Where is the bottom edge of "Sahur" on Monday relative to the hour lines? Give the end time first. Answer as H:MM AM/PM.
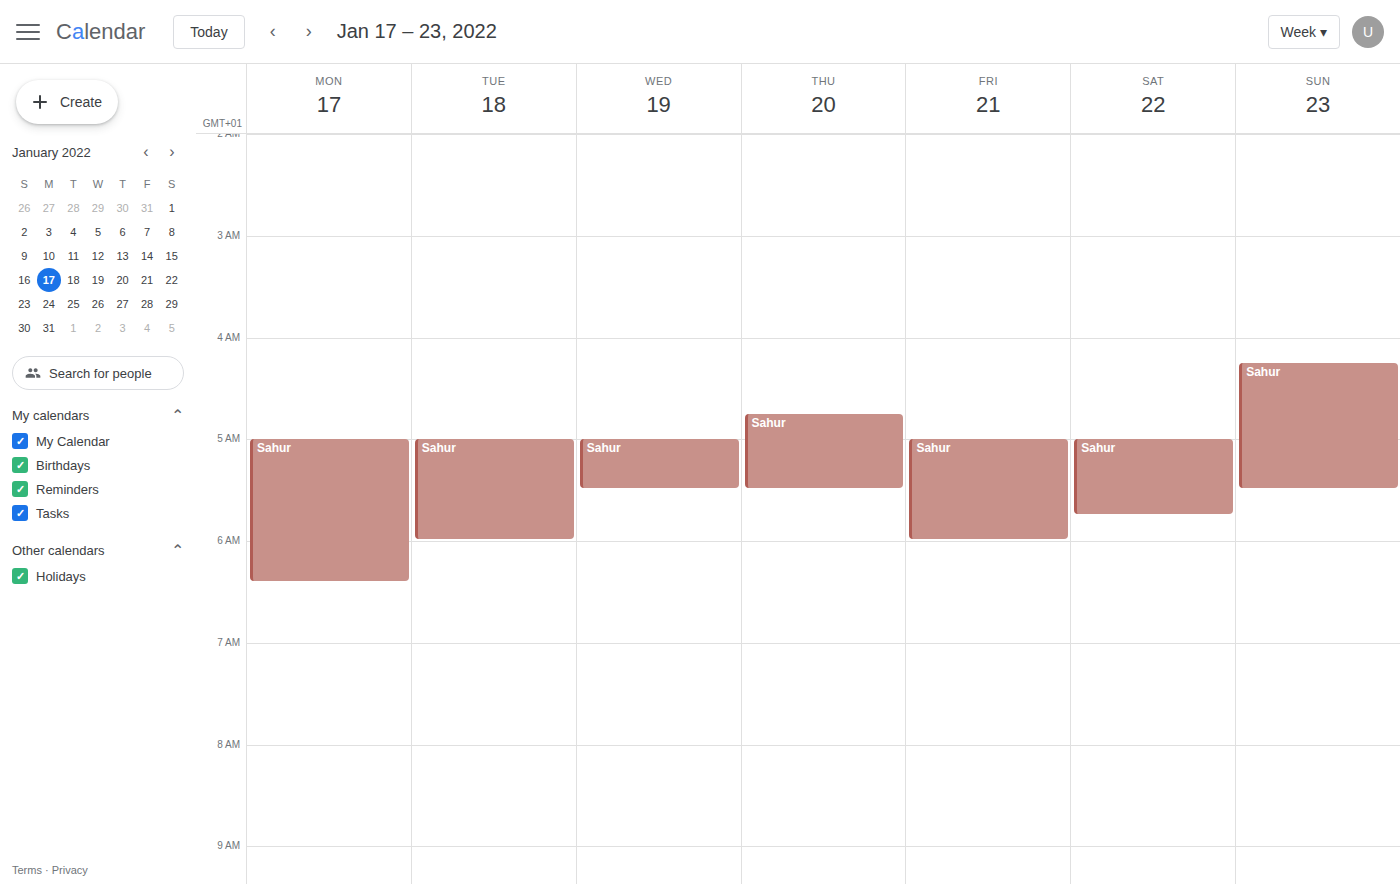
6:25 AM -- neither: 25 minutes below the 6 AM line and 35 minutes above the 7 AM line.